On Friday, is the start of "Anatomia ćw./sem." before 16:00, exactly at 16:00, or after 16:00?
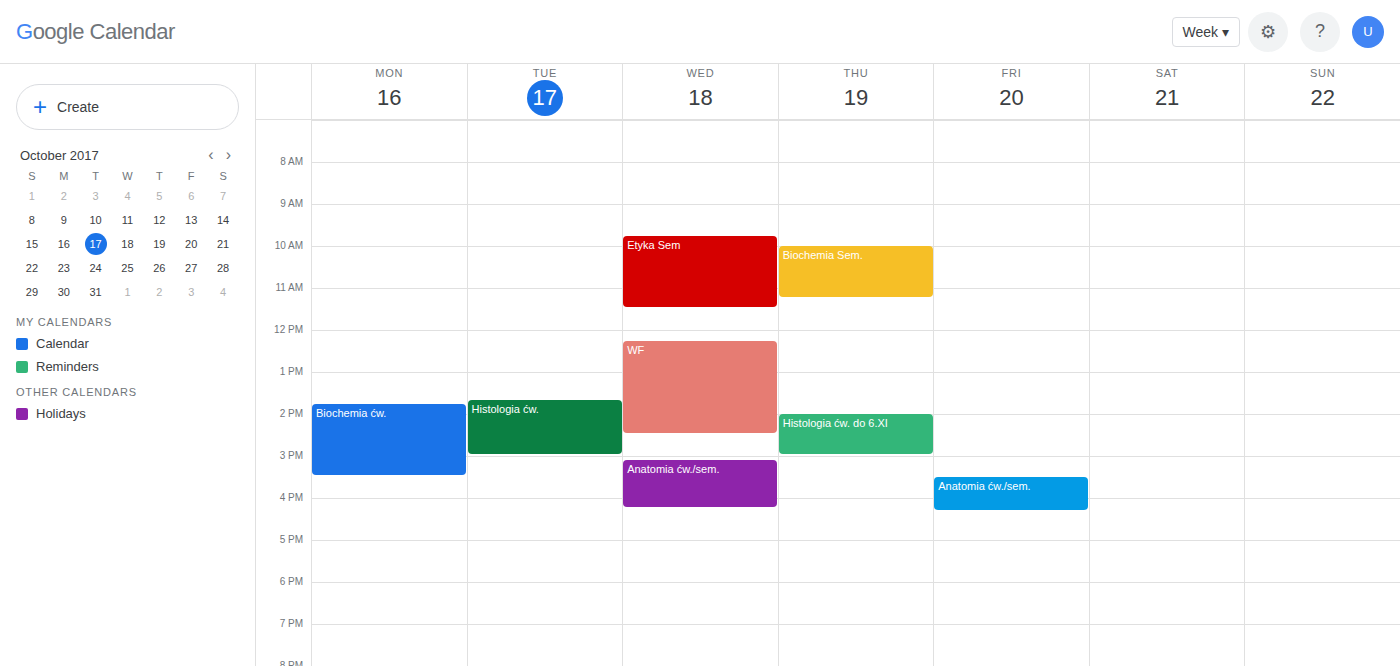
15:30 -- before 16:00, 30 minutes above the 16:00 line.